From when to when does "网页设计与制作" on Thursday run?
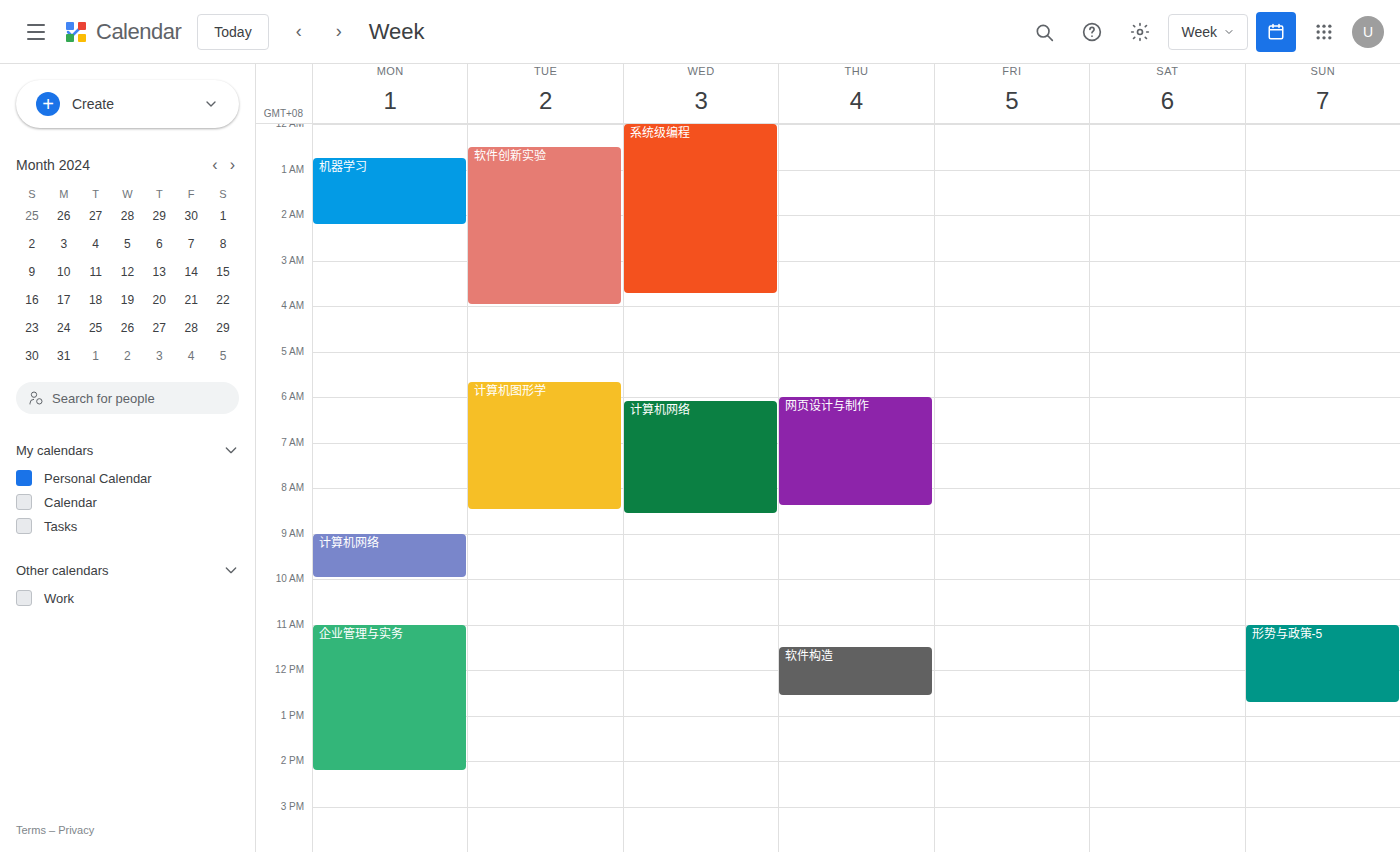
06:00 to 08:25